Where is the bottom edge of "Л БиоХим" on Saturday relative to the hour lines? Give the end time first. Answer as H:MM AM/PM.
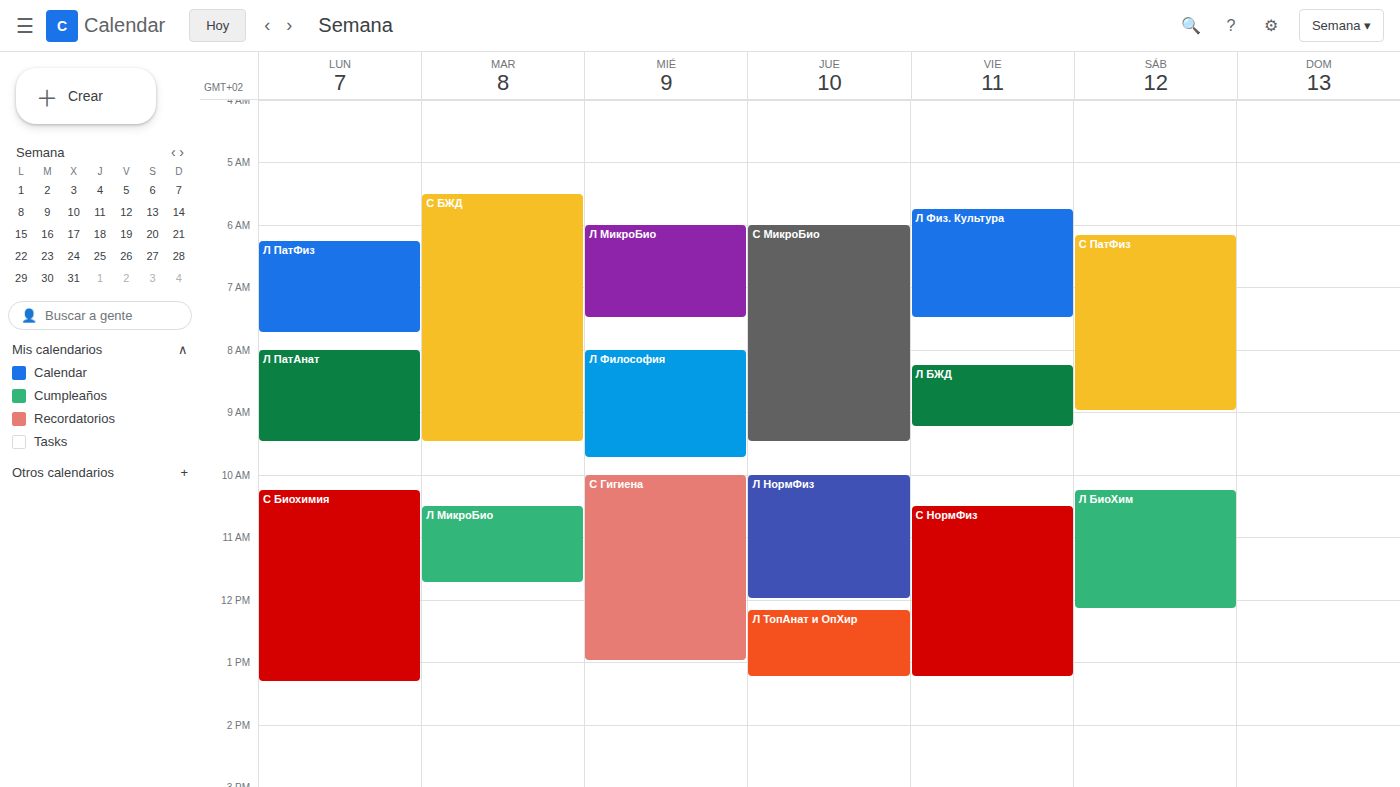
12:10 PM -- neither: 10 minutes below the 12 PM line and 50 minutes above the 1 PM line.